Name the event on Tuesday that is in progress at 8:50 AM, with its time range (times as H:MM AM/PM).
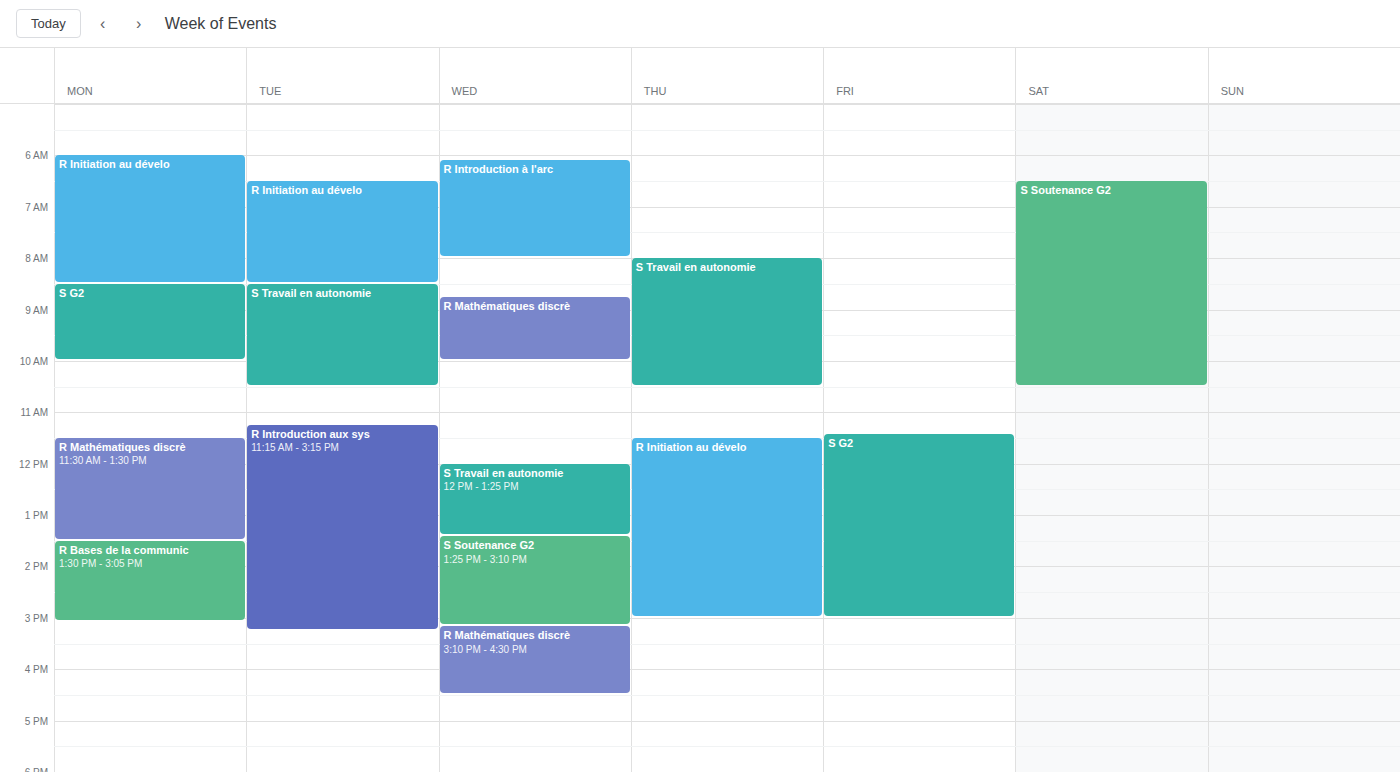
"S Travail en autonomie", 8:30 AM to 10:30 AM